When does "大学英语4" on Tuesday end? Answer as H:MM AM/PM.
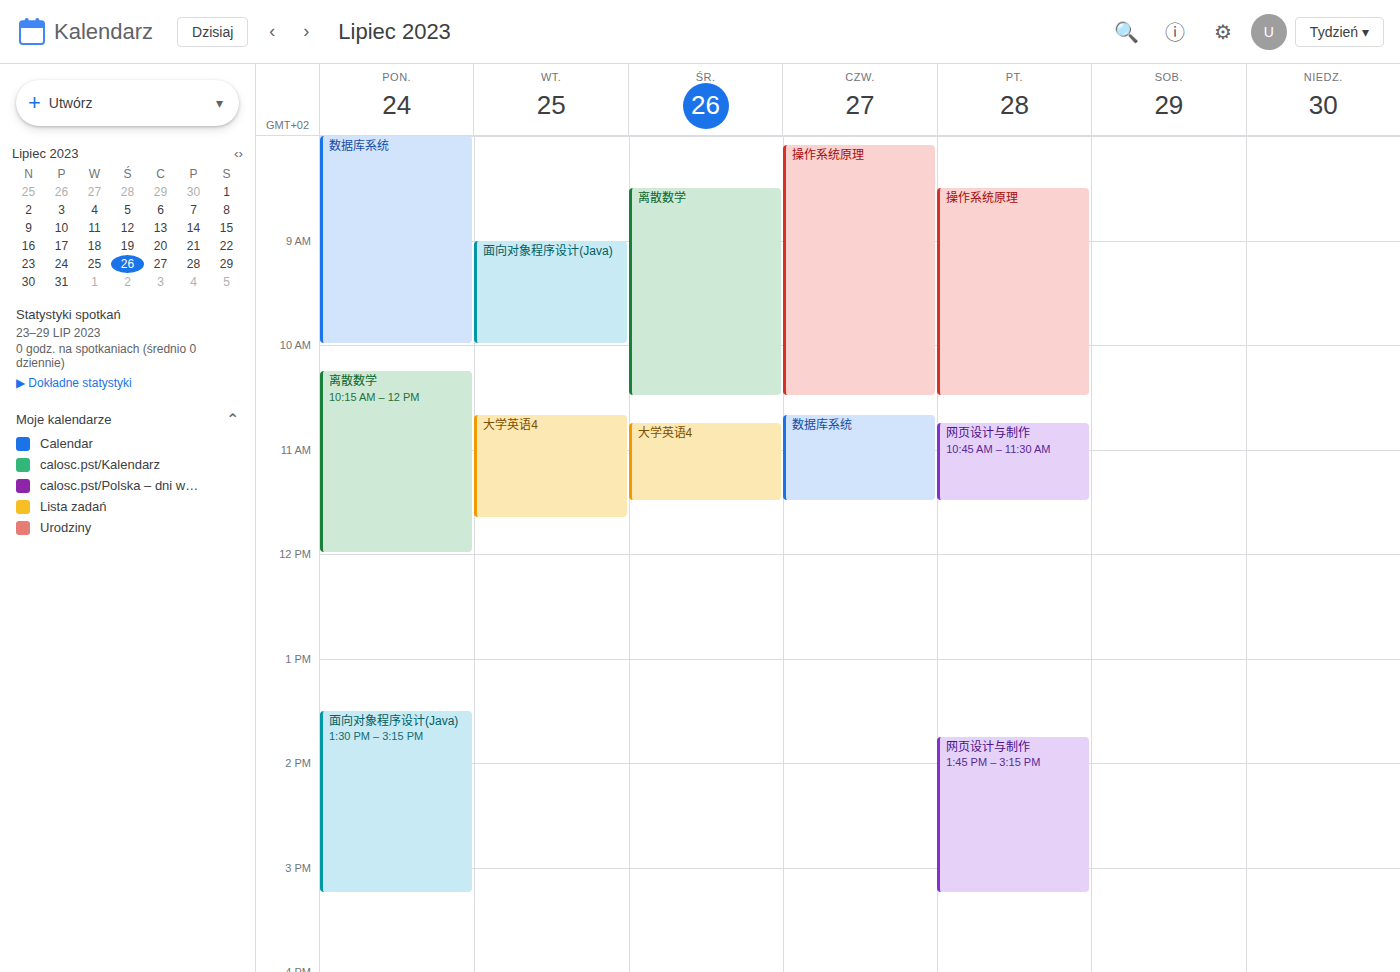
11:40 AM